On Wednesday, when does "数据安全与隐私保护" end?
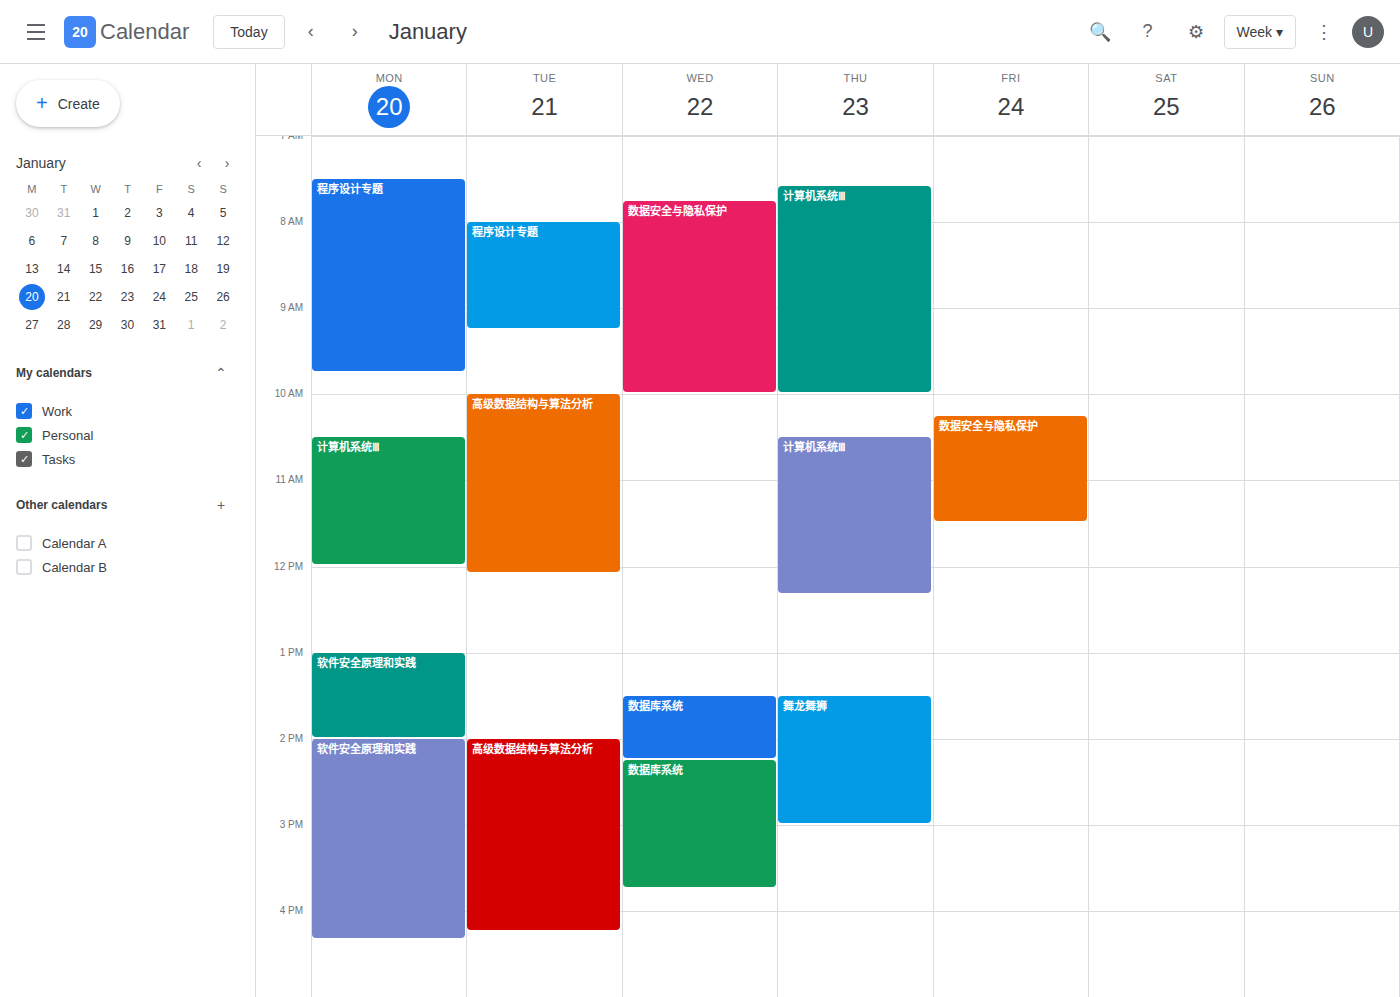
10:00 AM